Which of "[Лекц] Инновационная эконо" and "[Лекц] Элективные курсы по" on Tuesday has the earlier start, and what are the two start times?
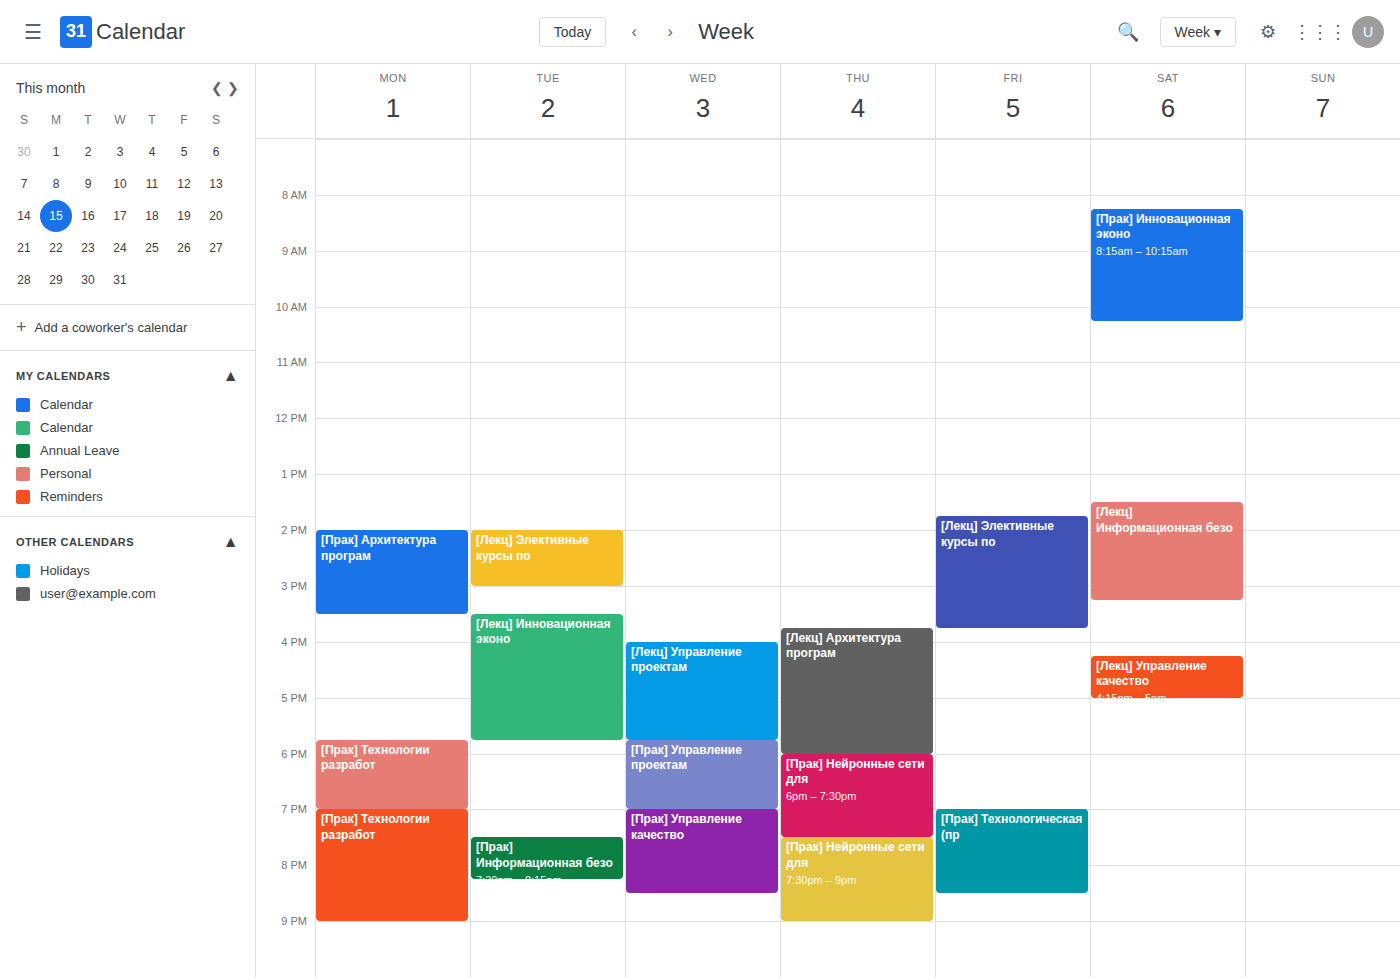
"[Лекц] Элективные курсы по" 2:00 PM; "[Лекц] Инновационная эконо" 3:30 PM.